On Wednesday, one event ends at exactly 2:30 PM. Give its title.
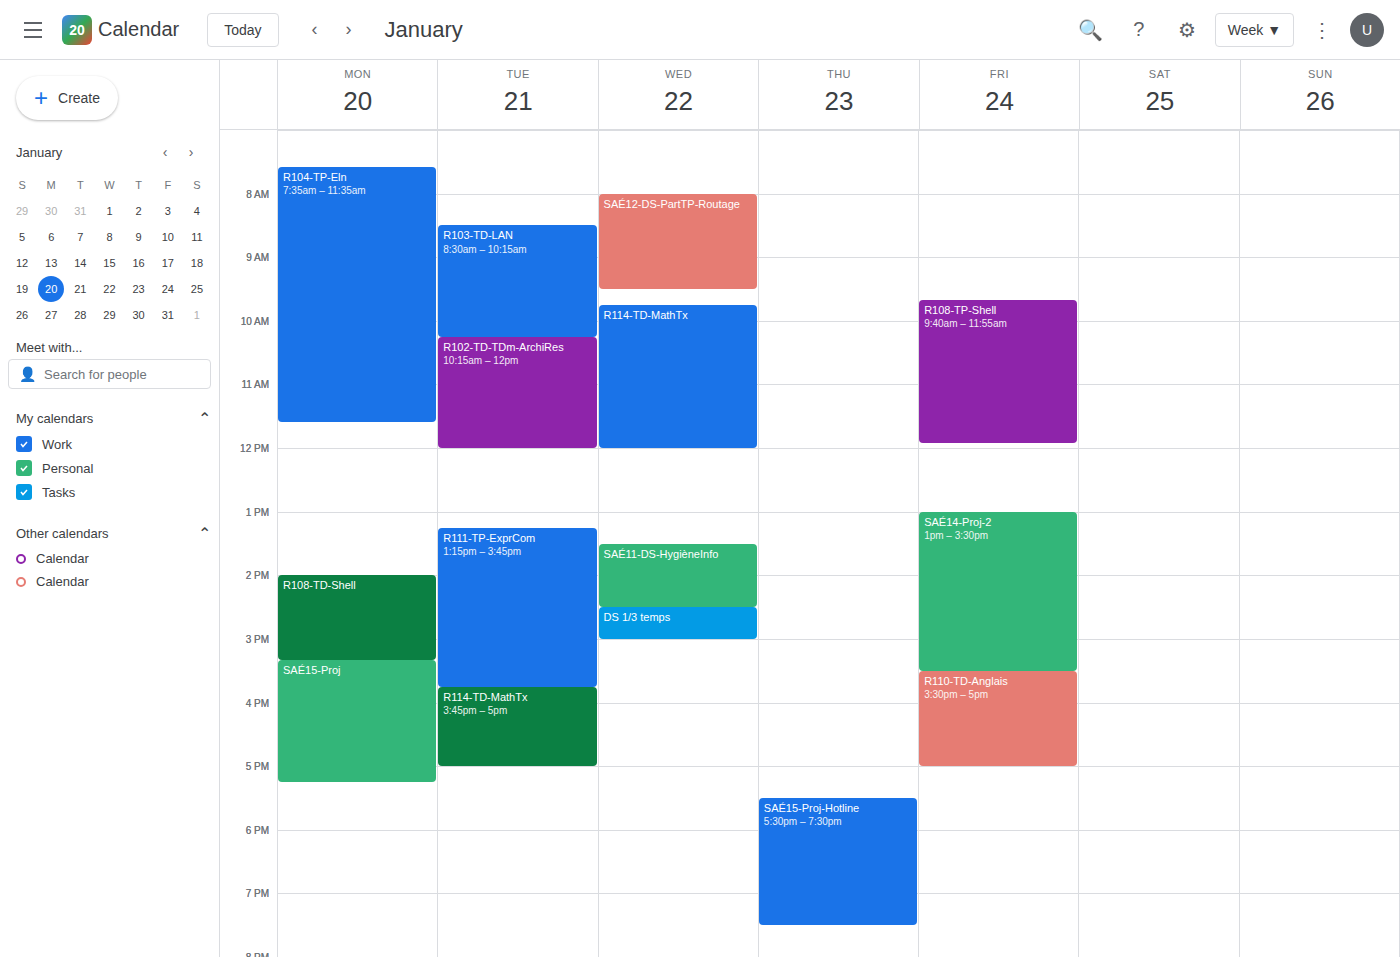
"SAÉ11-DS-HygièneInfo"